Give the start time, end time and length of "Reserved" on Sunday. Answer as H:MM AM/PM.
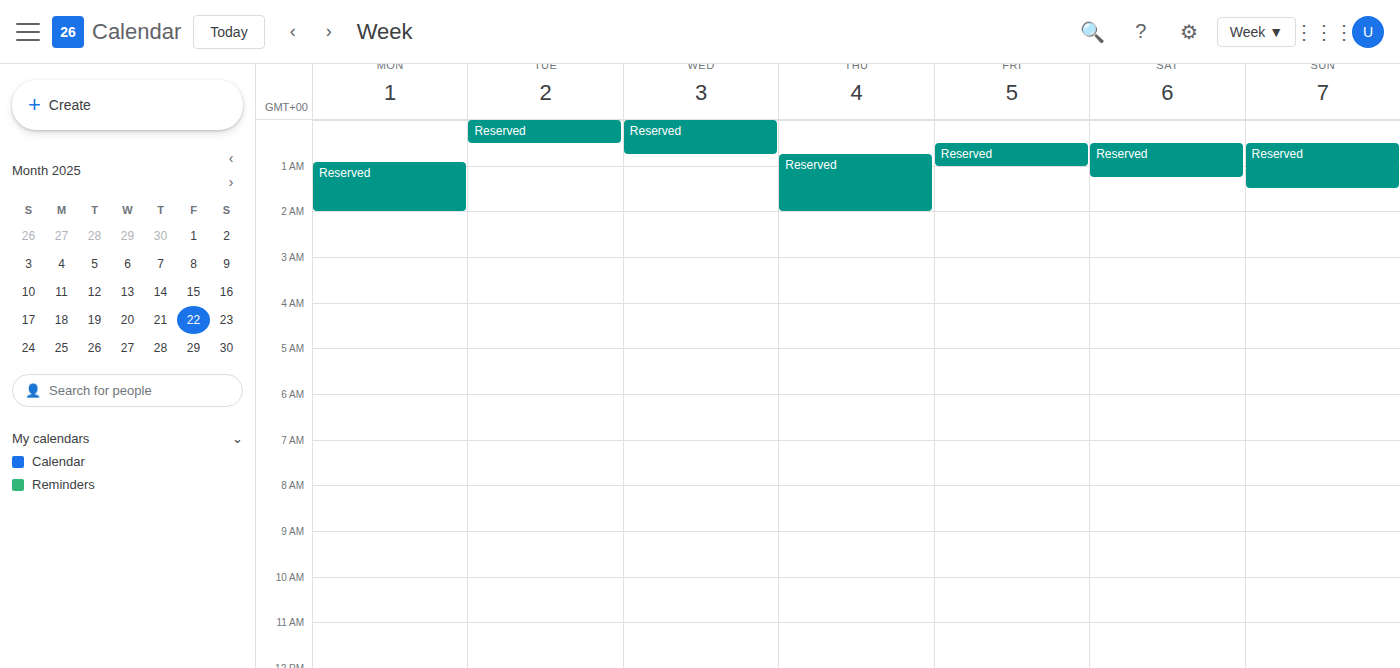
12:30 AM to 1:30 AM, 1 hour